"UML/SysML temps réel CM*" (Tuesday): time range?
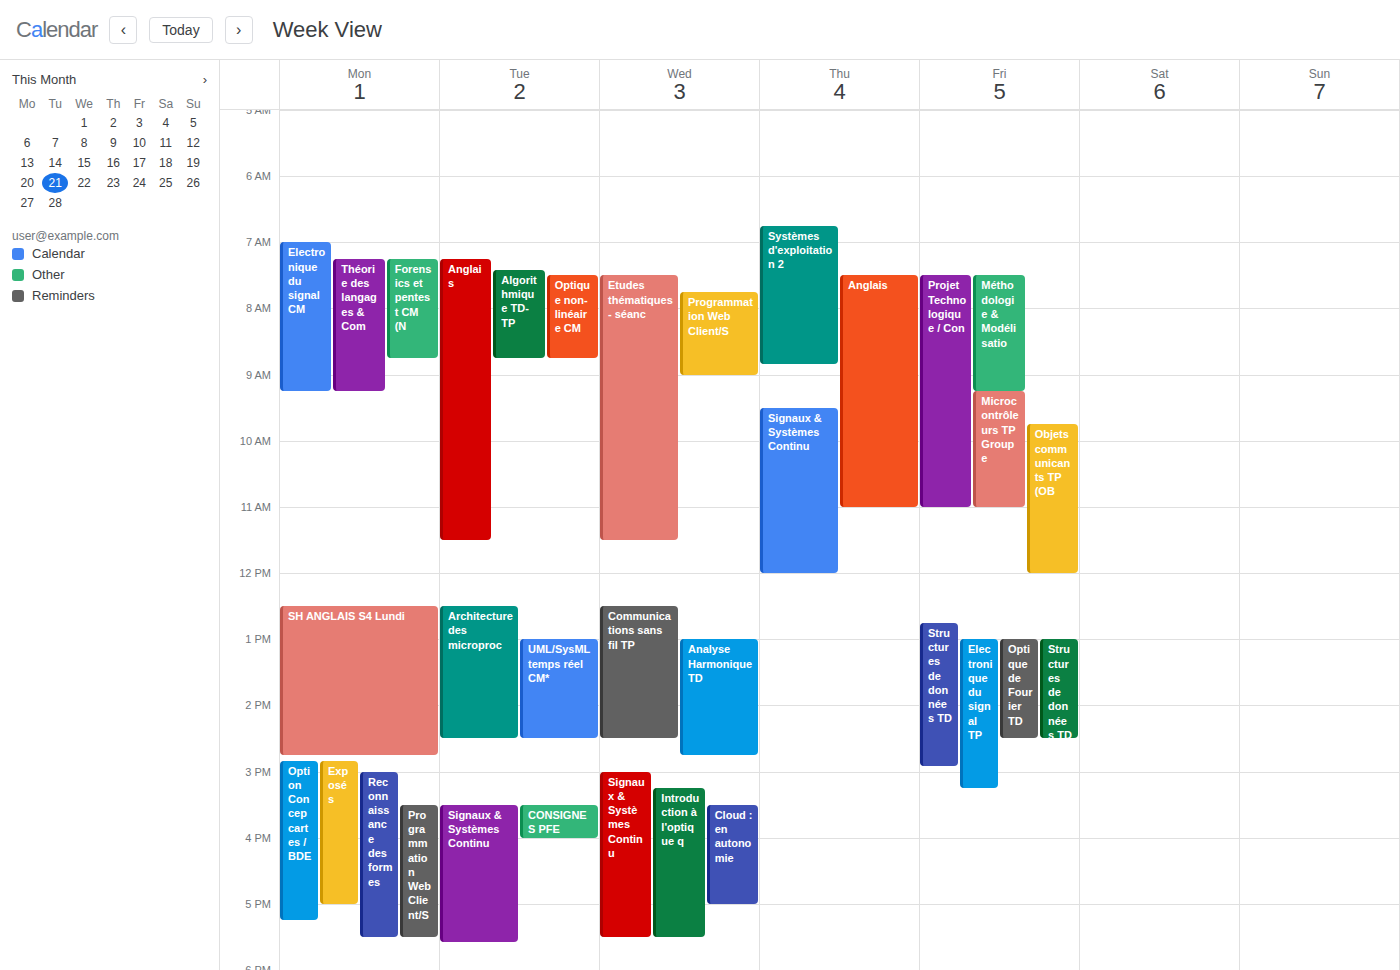
1:00 PM to 2:30 PM